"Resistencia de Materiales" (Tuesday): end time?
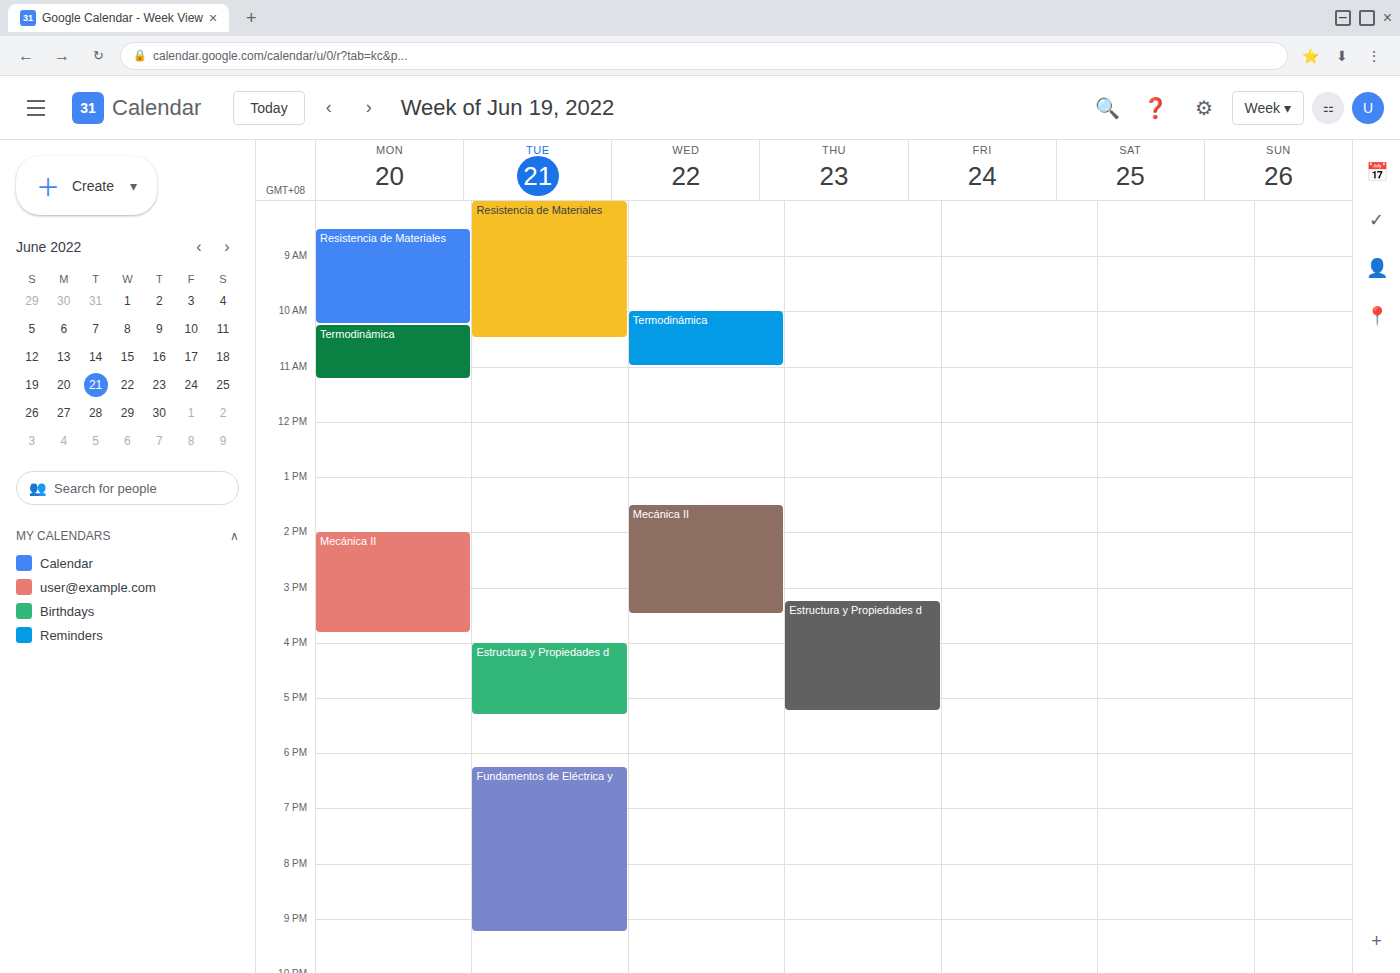
10:30 AM